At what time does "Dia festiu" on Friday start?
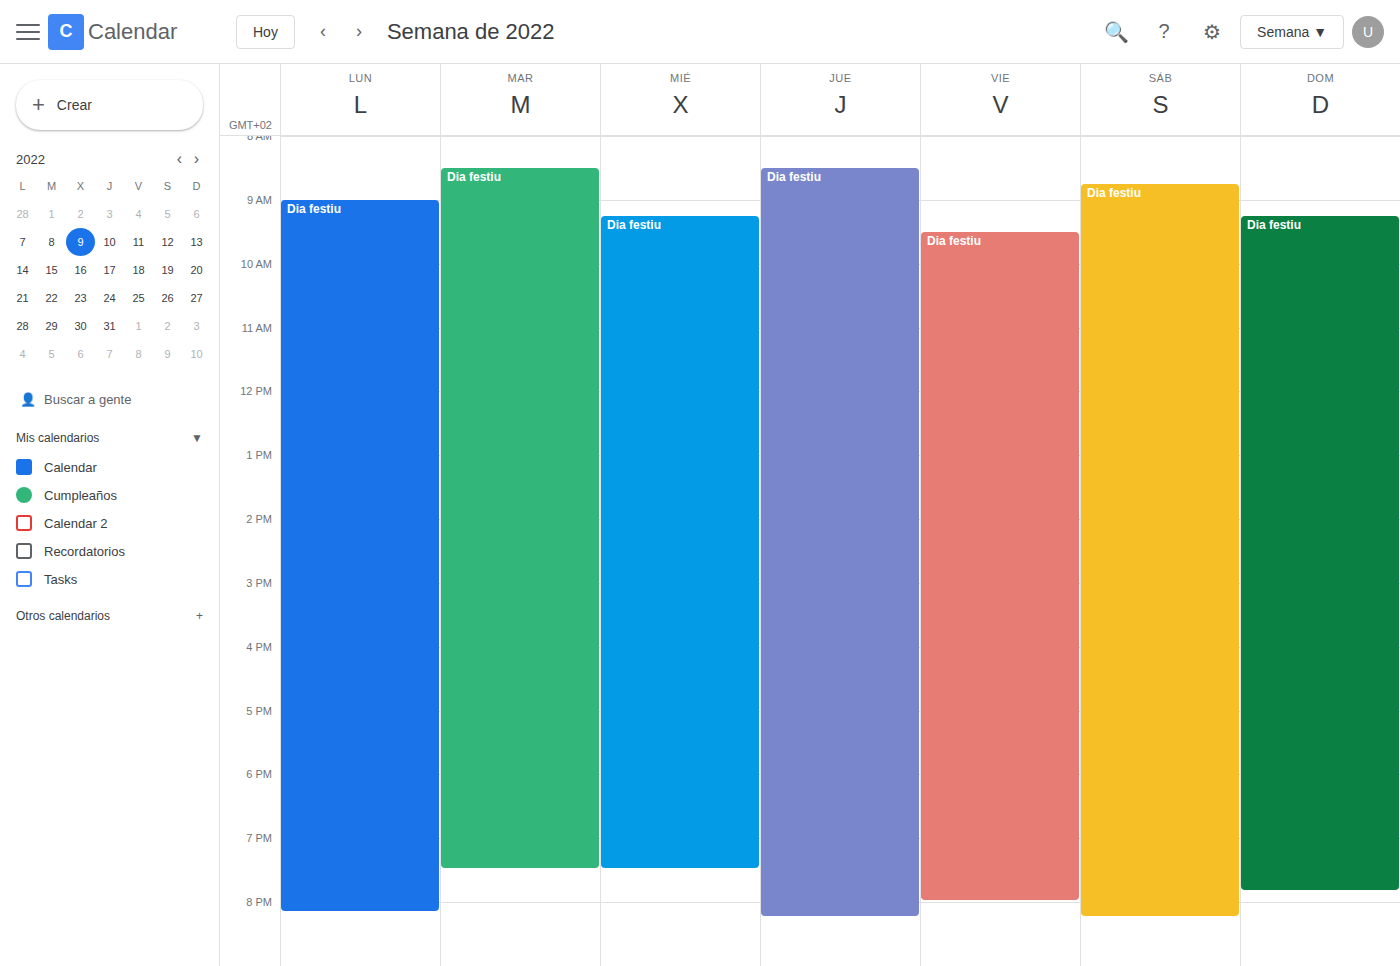
9:30 AM